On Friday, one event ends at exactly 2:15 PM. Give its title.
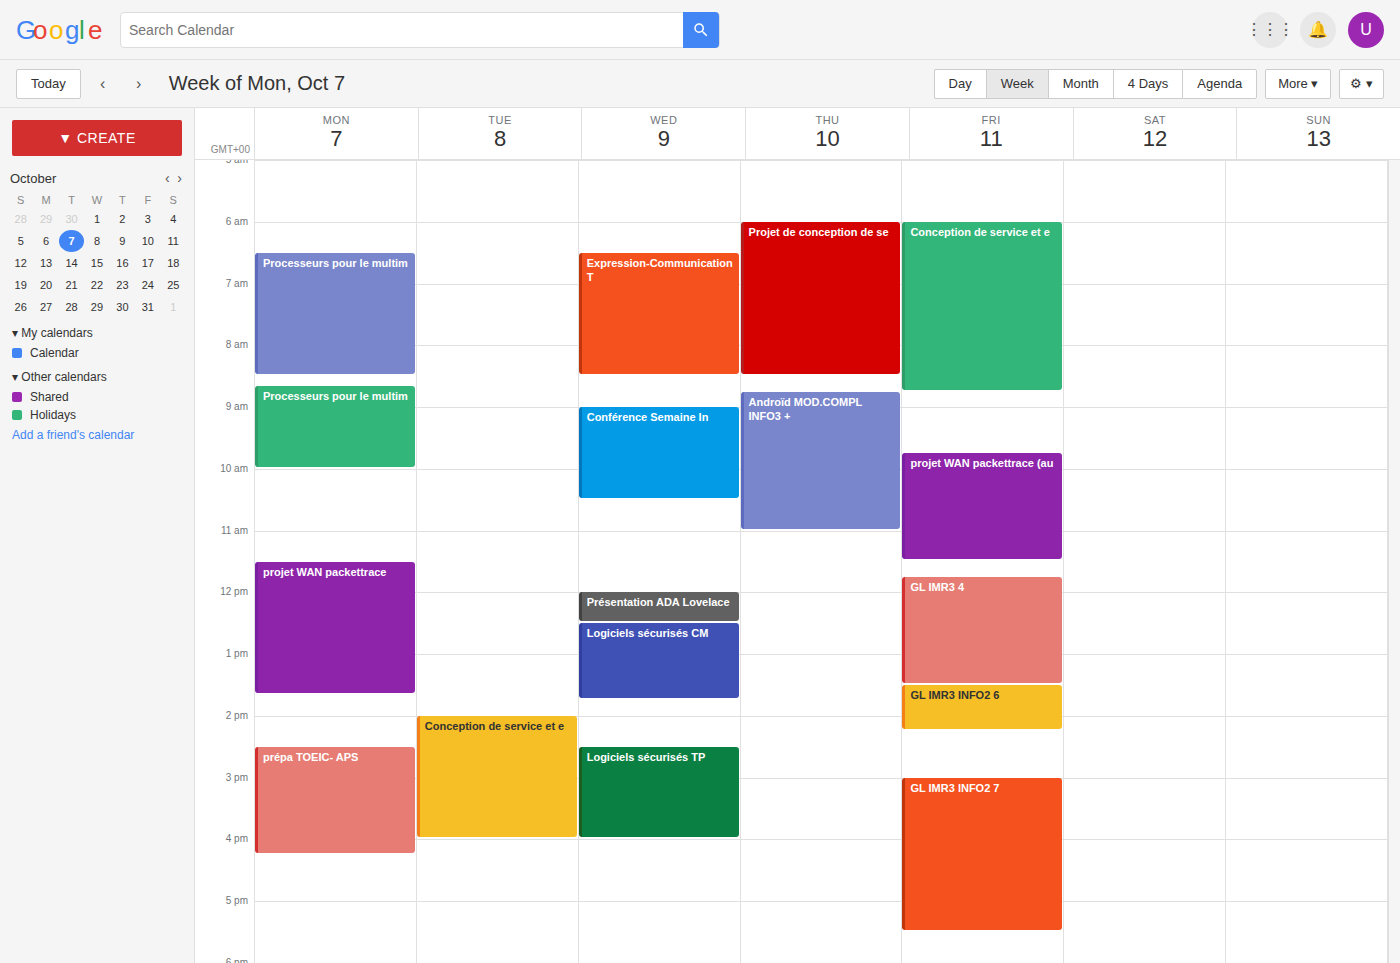
"GL IMR3 INFO2 6"